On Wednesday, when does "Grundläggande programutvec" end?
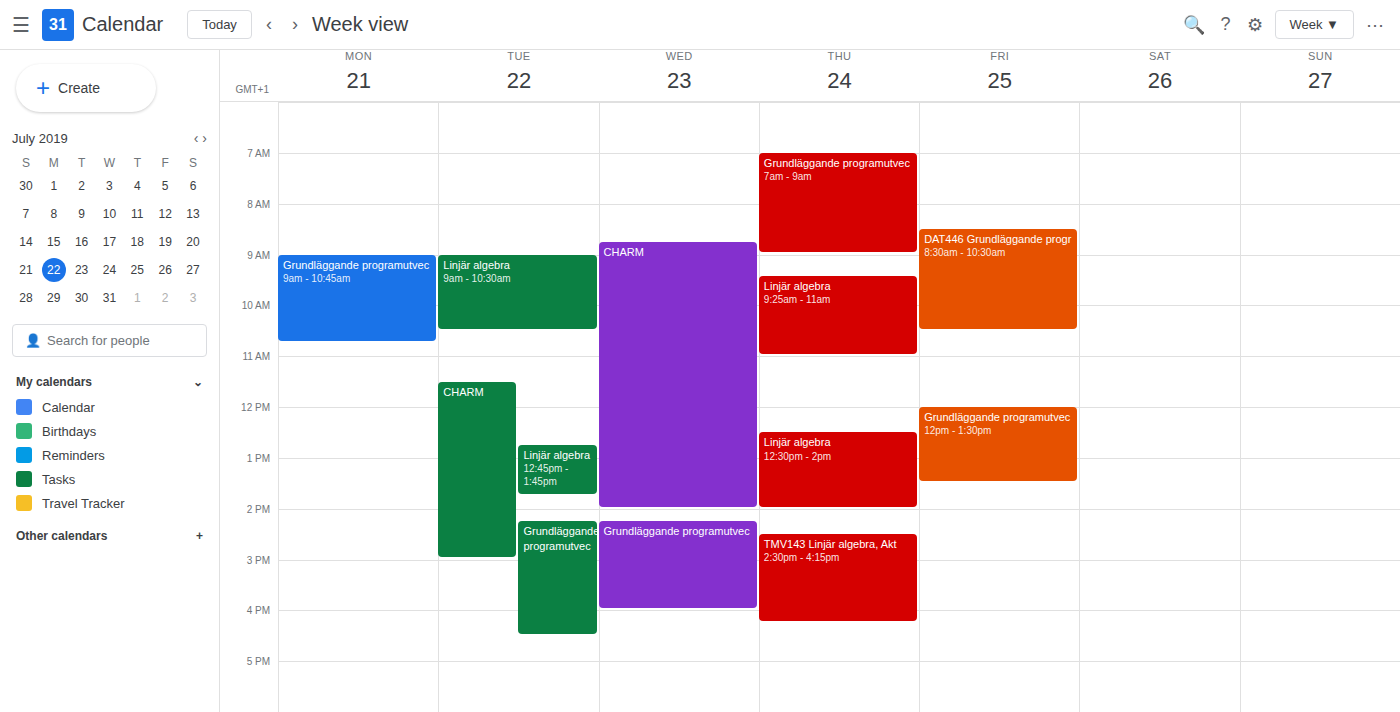
4:00 PM